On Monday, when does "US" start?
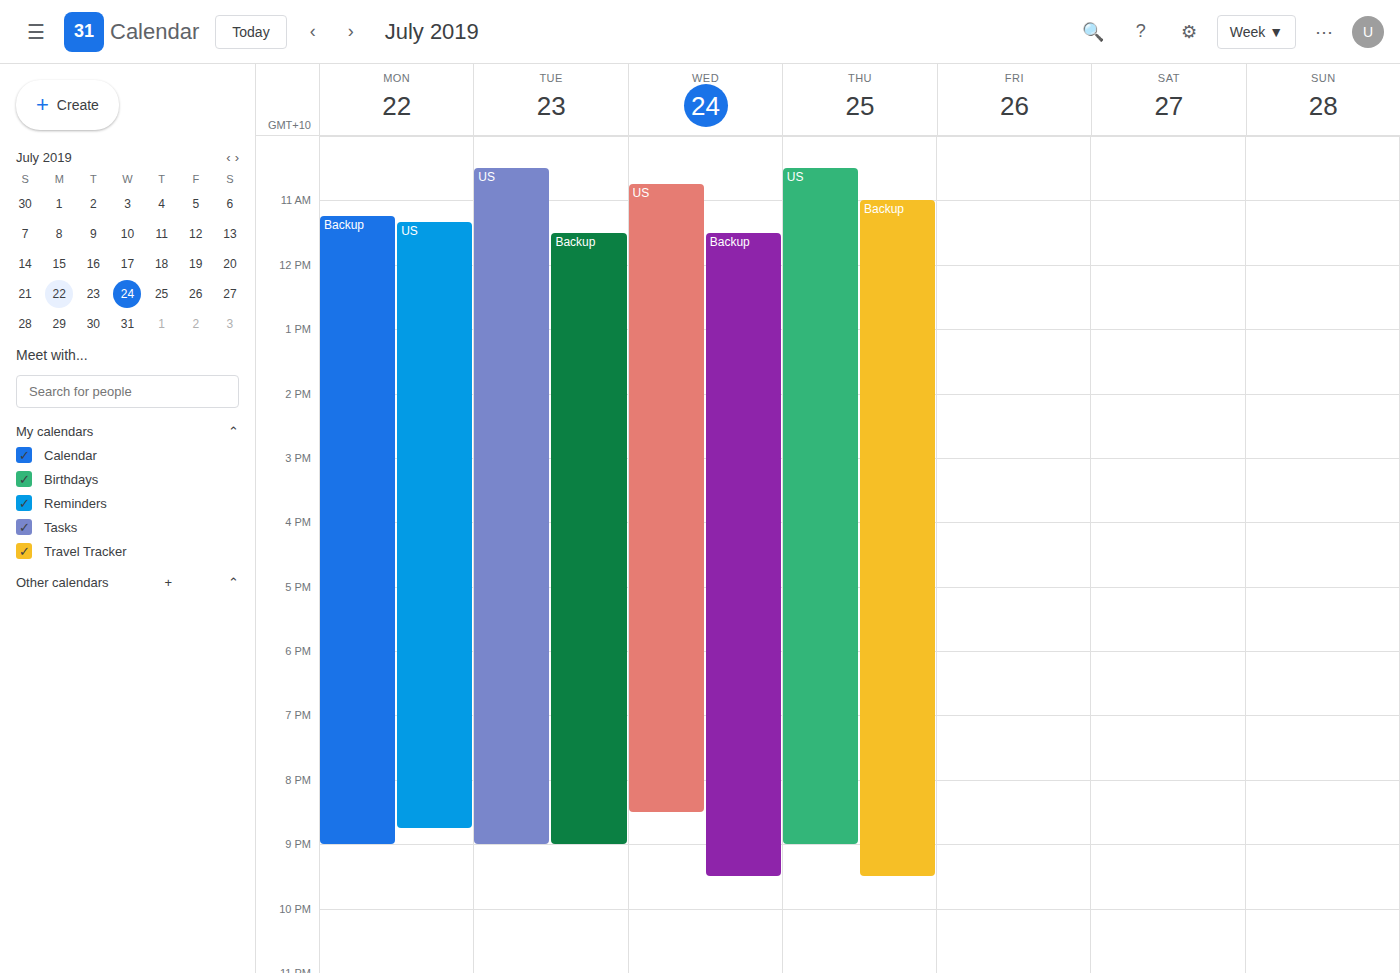
11:20